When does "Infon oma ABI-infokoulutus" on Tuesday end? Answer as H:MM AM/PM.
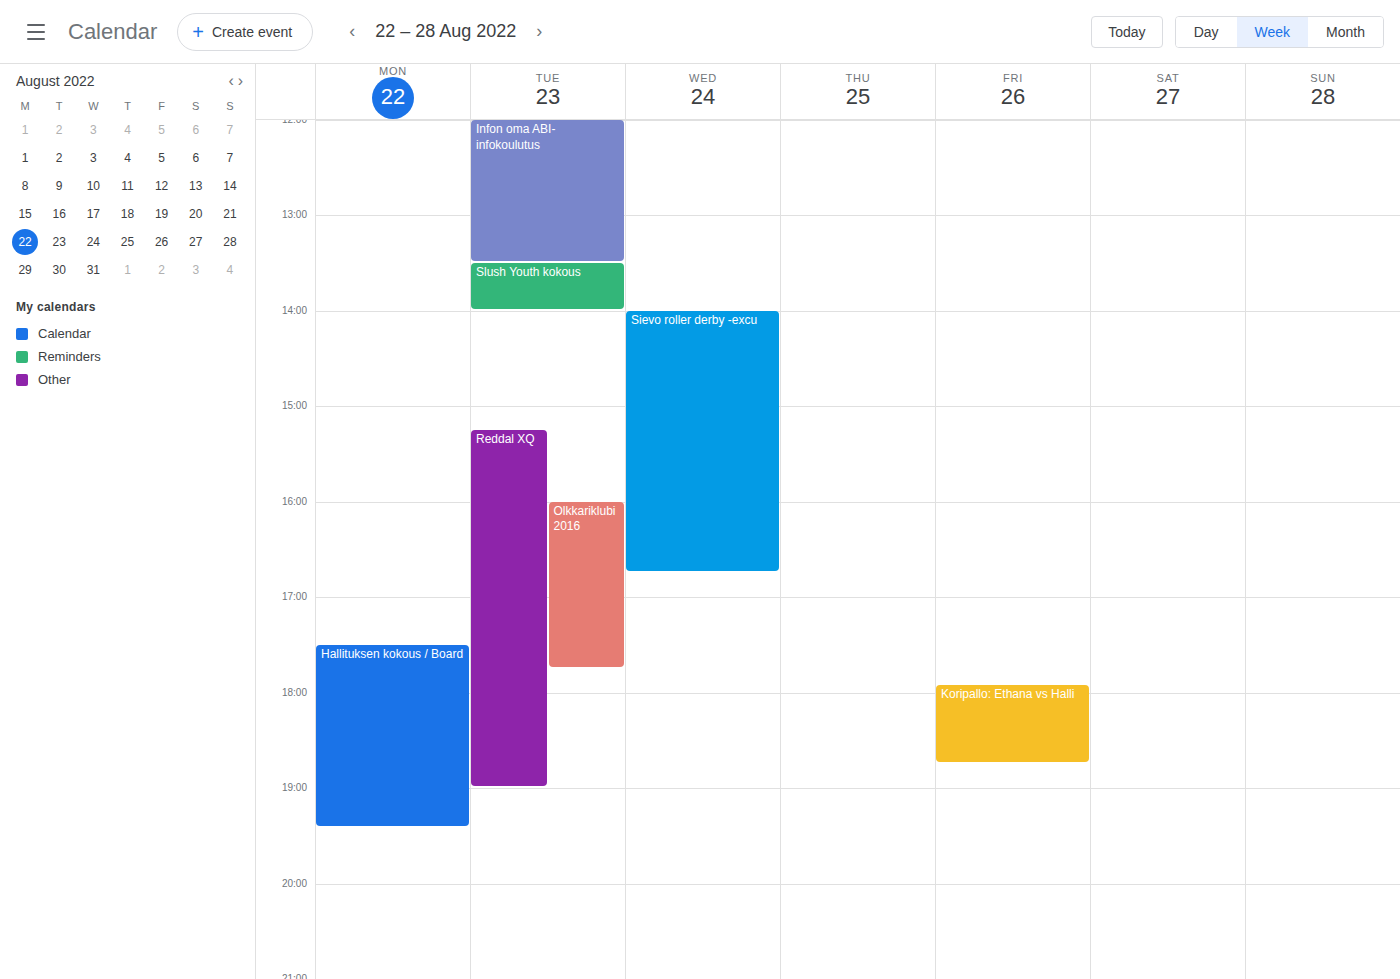
1:30 PM